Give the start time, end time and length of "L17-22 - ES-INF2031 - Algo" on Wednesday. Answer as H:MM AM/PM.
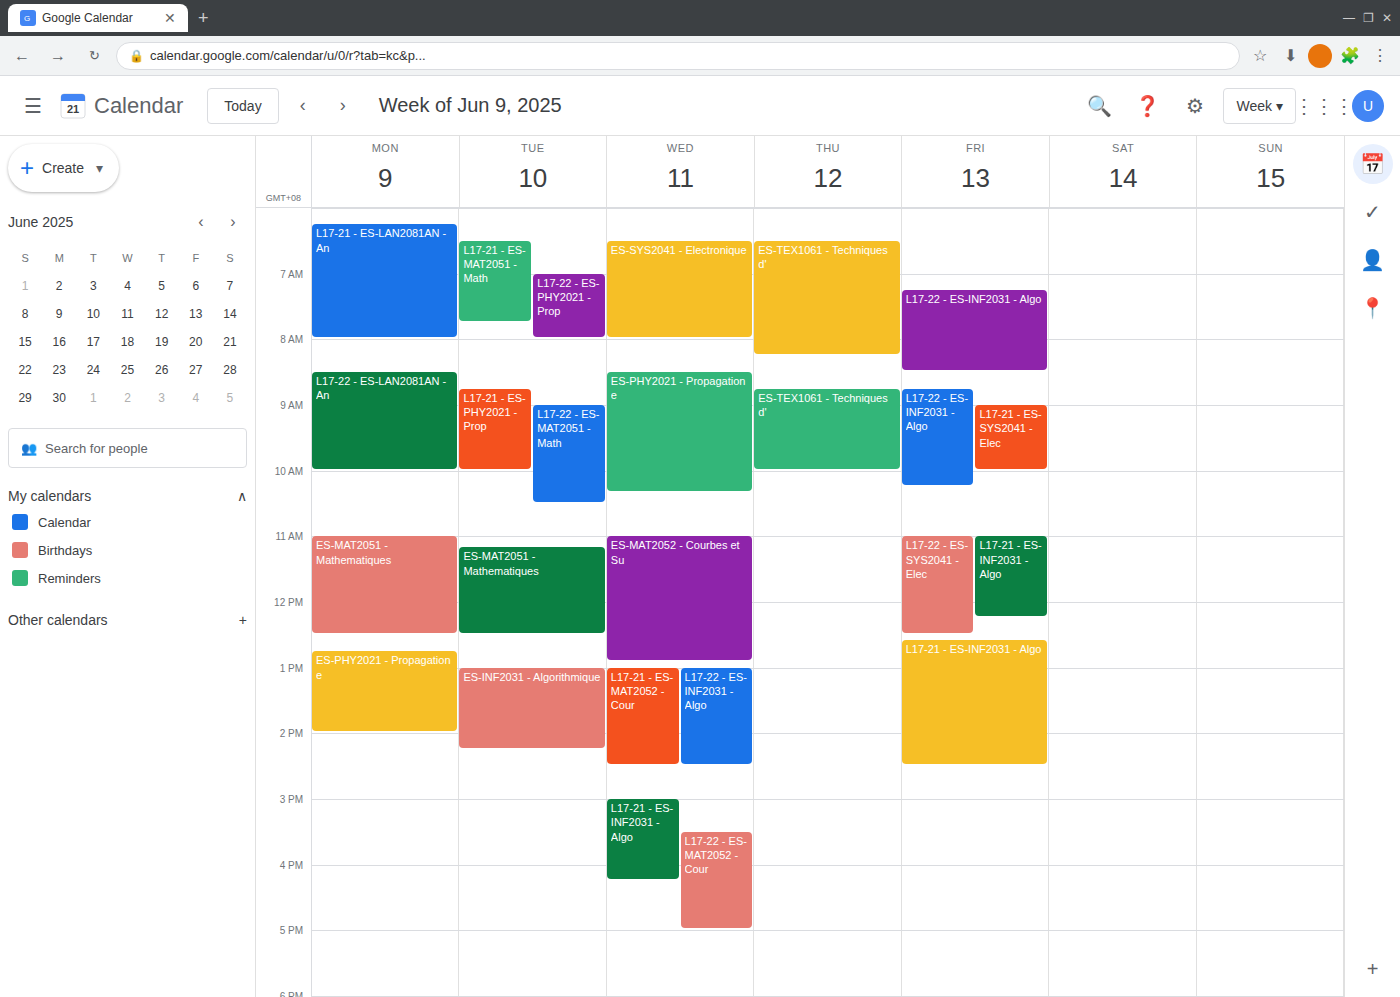
1:00 PM to 2:30 PM, 1 hour 30 minutes